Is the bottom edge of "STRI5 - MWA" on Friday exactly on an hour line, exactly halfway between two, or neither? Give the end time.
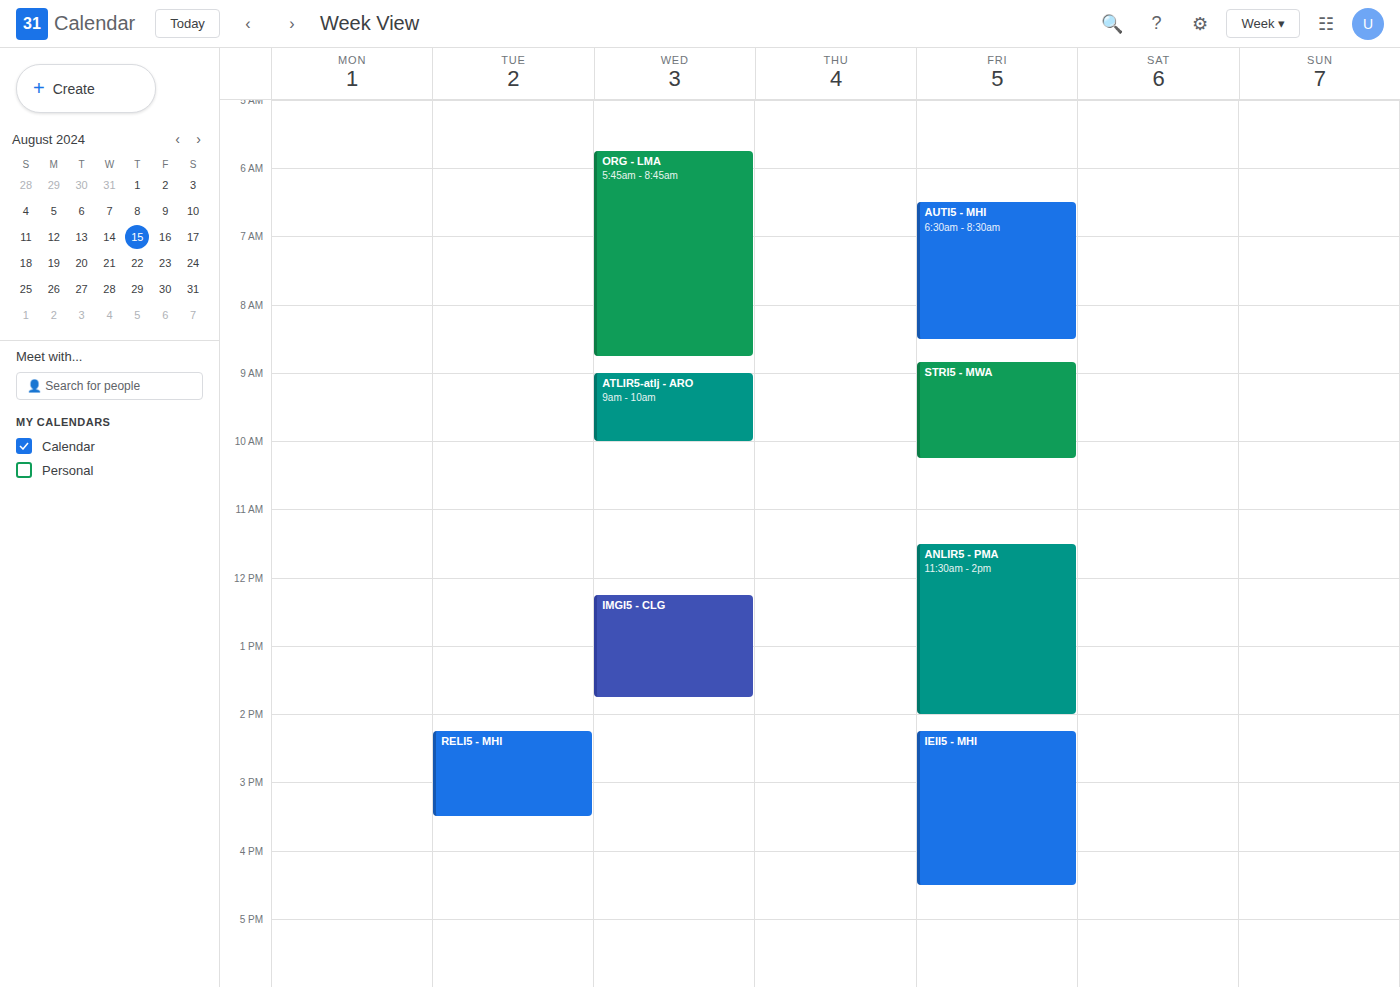
10:15 AM -- neither: a quarter of the way from the 10 AM line to the 11 AM line.